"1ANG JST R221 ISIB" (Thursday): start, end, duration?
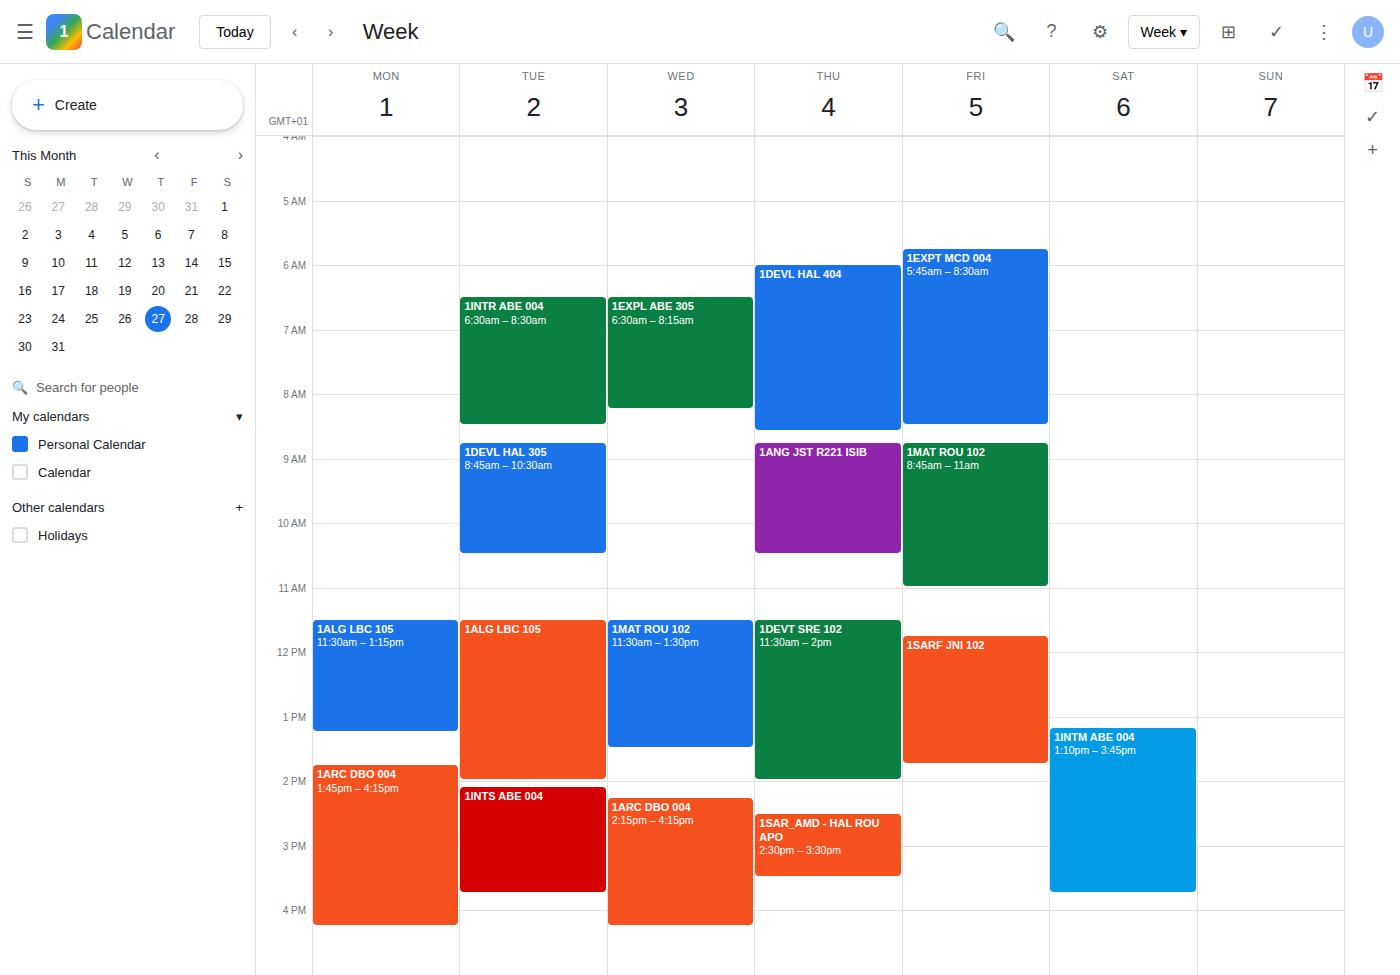
8:45 AM to 10:30 AM, 1 hour 45 minutes